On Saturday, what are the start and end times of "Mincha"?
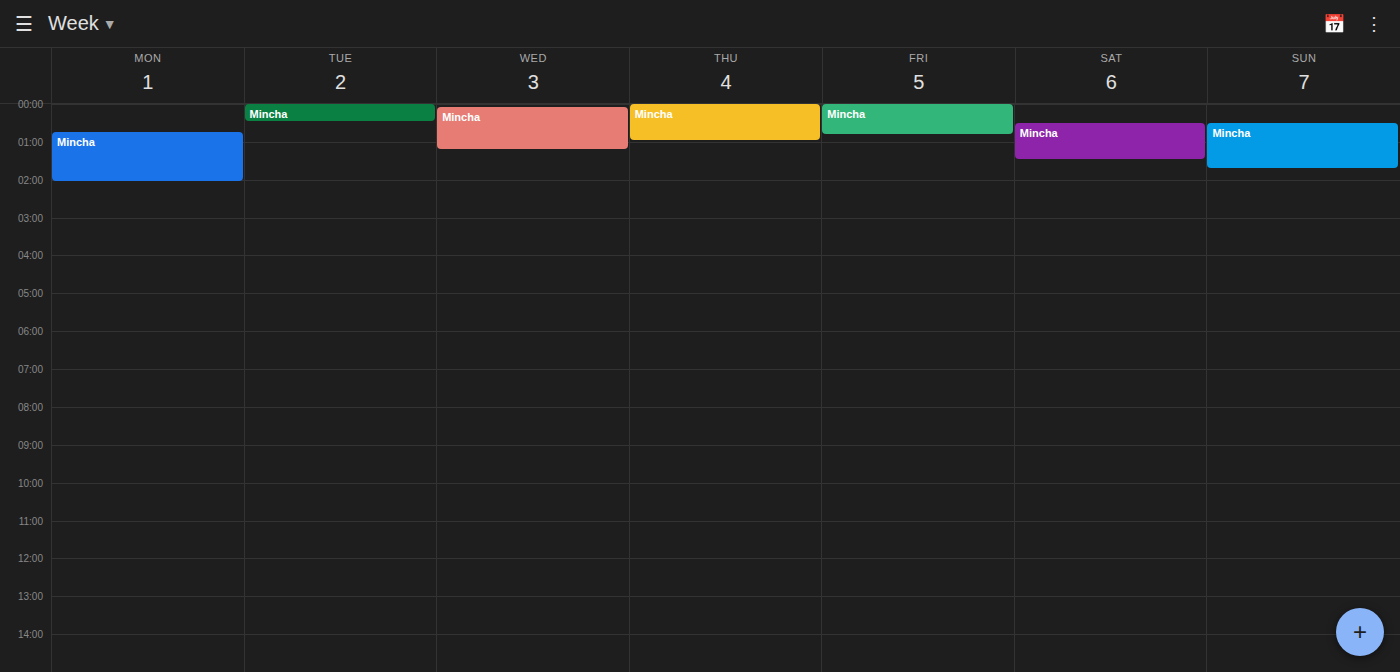
12:30 AM to 1:30 AM